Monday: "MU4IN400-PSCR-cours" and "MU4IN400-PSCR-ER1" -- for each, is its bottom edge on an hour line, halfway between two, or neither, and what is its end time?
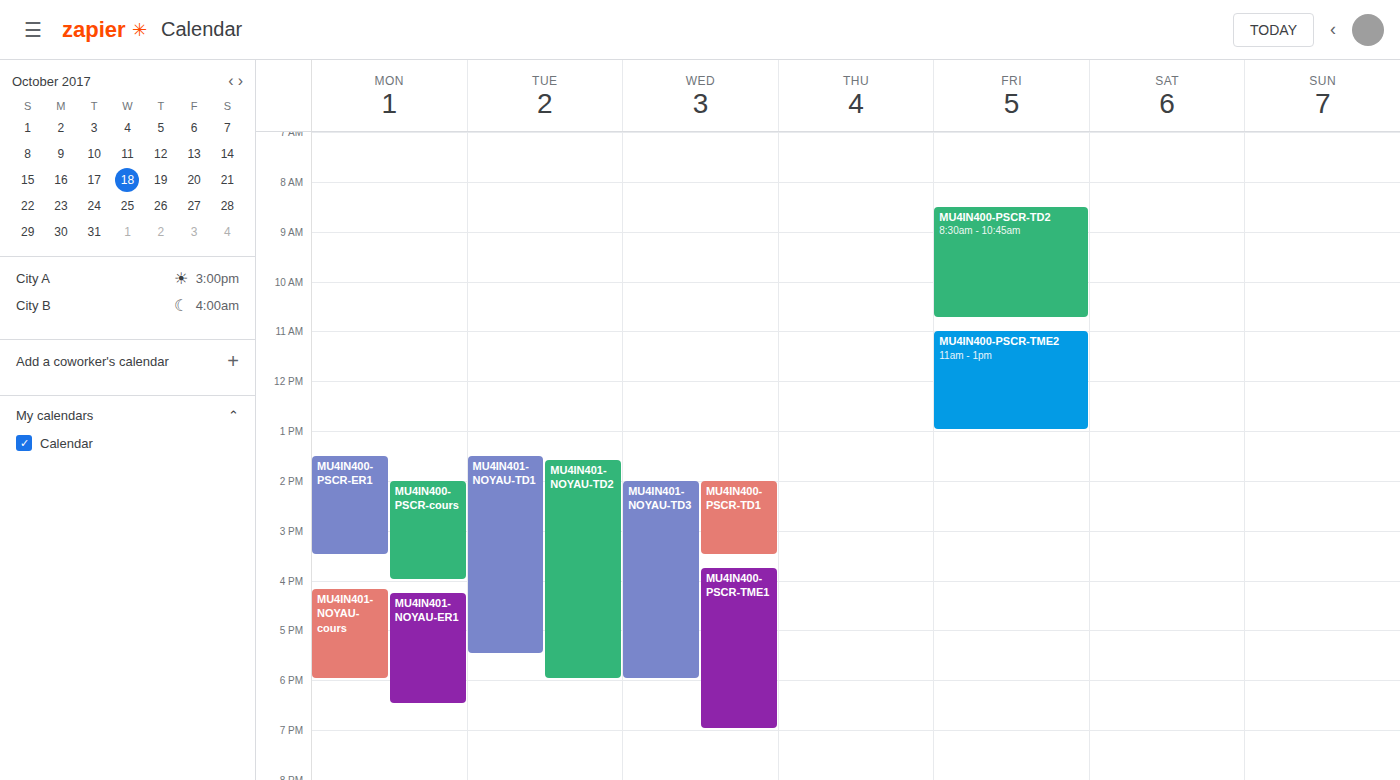
"MU4IN400-PSCR-cours": 16:00, exactly on the 16:00 line. "MU4IN400-PSCR-ER1": 15:30, halfway between the 15:00 and 16:00 lines.